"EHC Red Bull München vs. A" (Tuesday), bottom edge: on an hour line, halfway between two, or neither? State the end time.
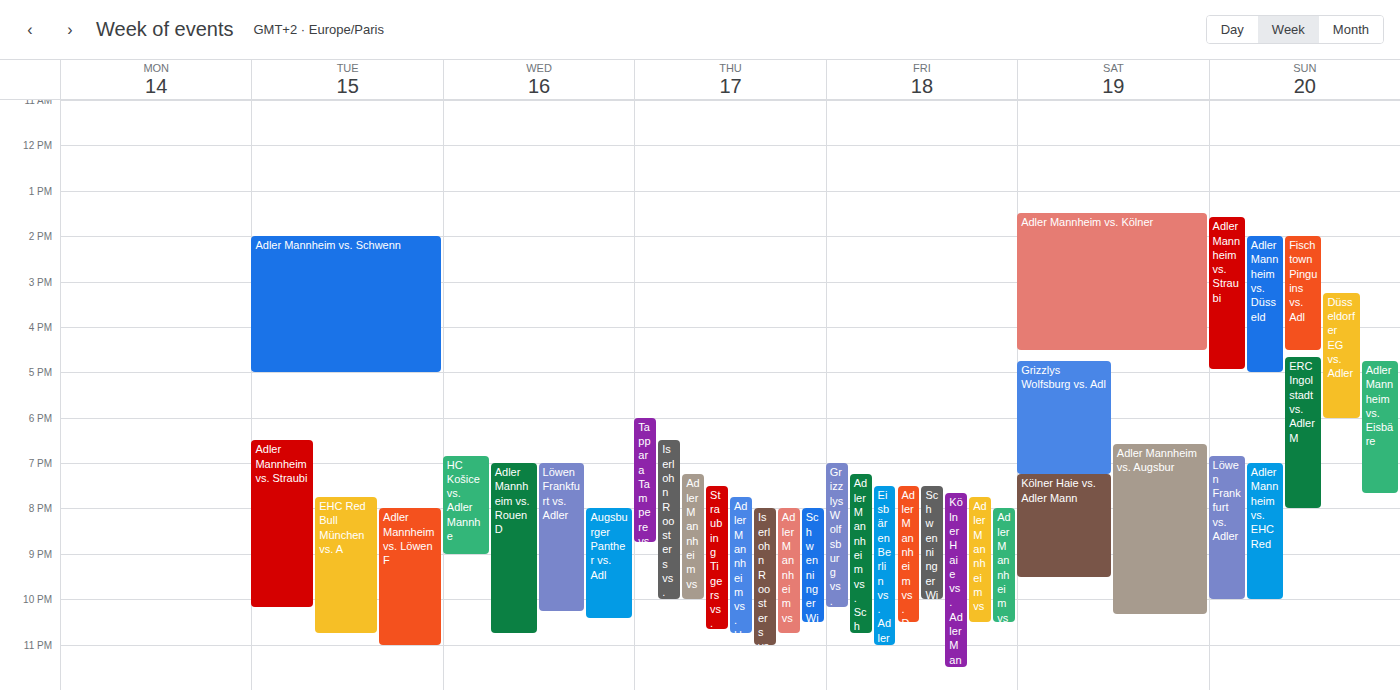
10:45 PM -- neither: three quarters of the way from the 10 PM line to the 11 PM line.